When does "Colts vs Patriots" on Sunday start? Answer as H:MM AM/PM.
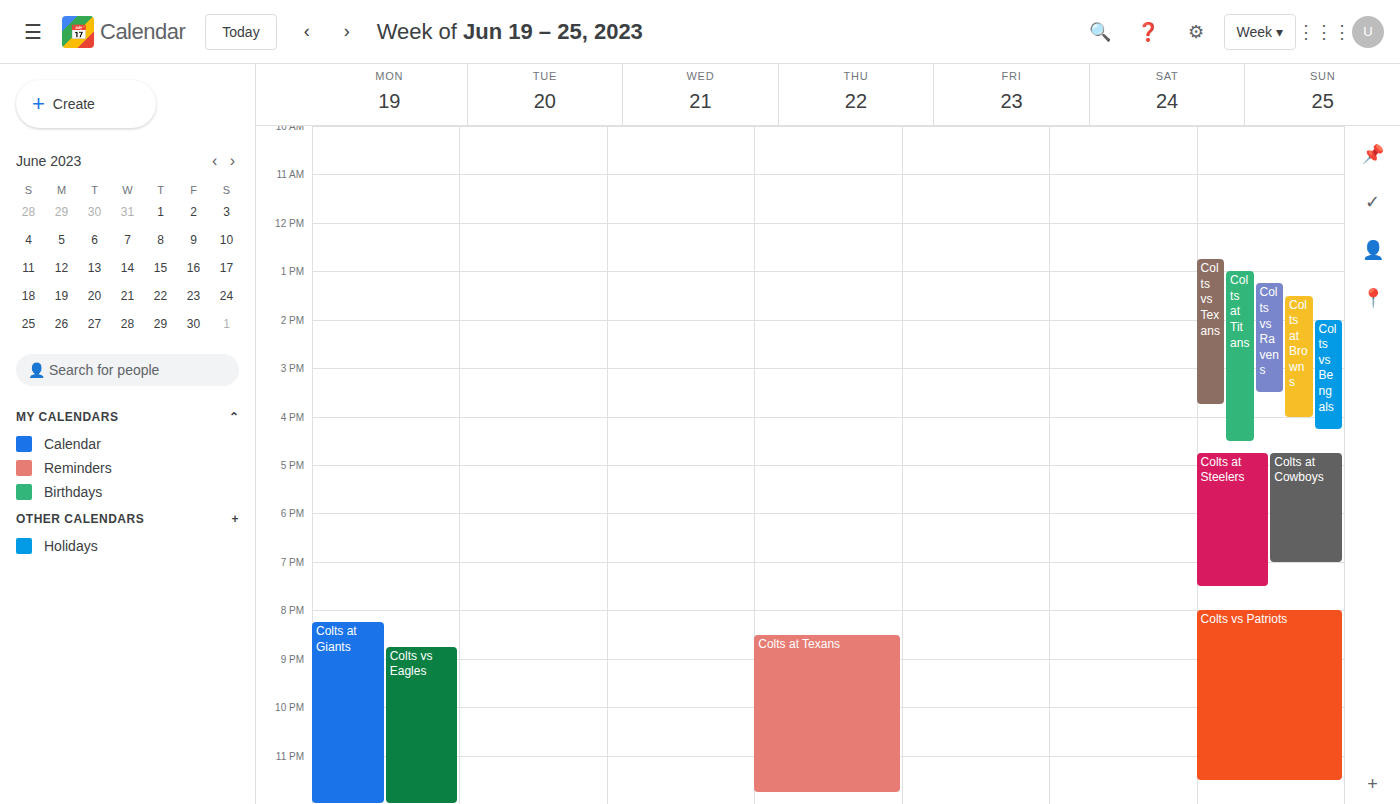
8:00 PM